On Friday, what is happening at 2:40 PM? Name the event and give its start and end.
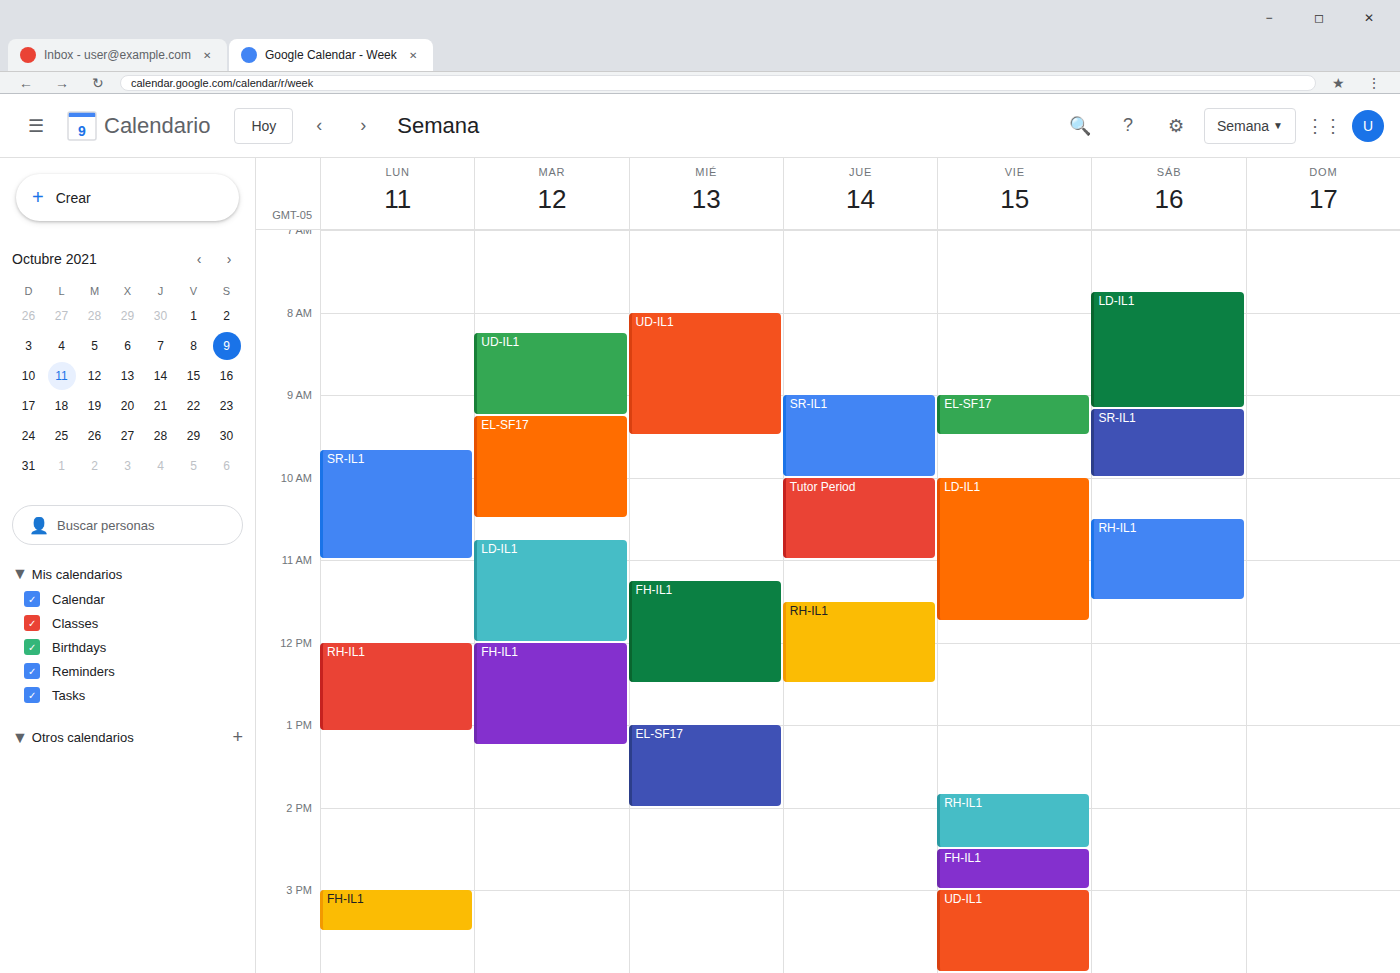
"FH-IL1", 2:30 PM to 3:00 PM